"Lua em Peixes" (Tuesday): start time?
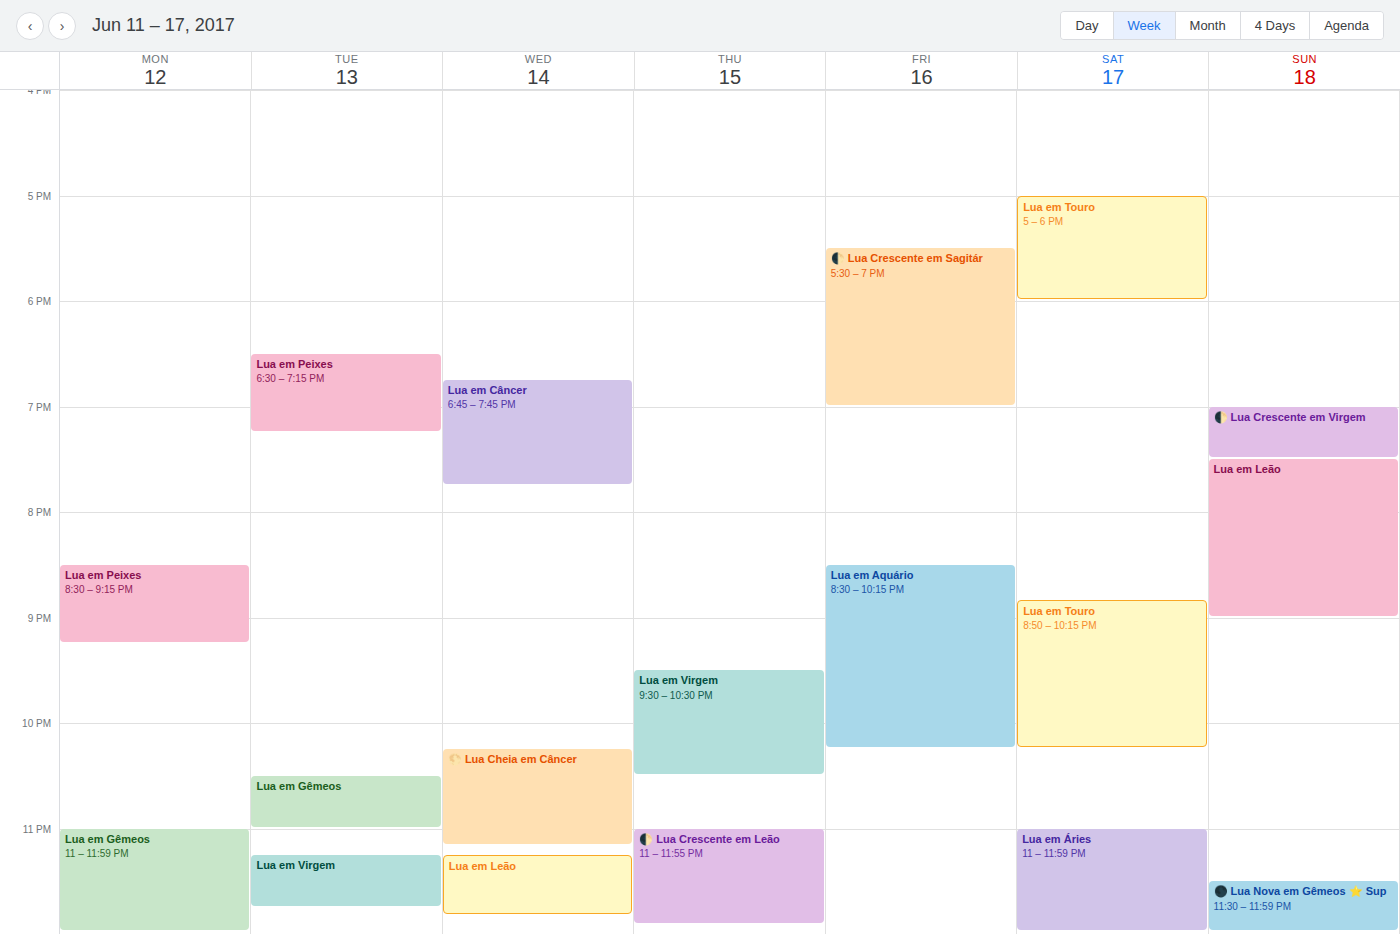
18:30